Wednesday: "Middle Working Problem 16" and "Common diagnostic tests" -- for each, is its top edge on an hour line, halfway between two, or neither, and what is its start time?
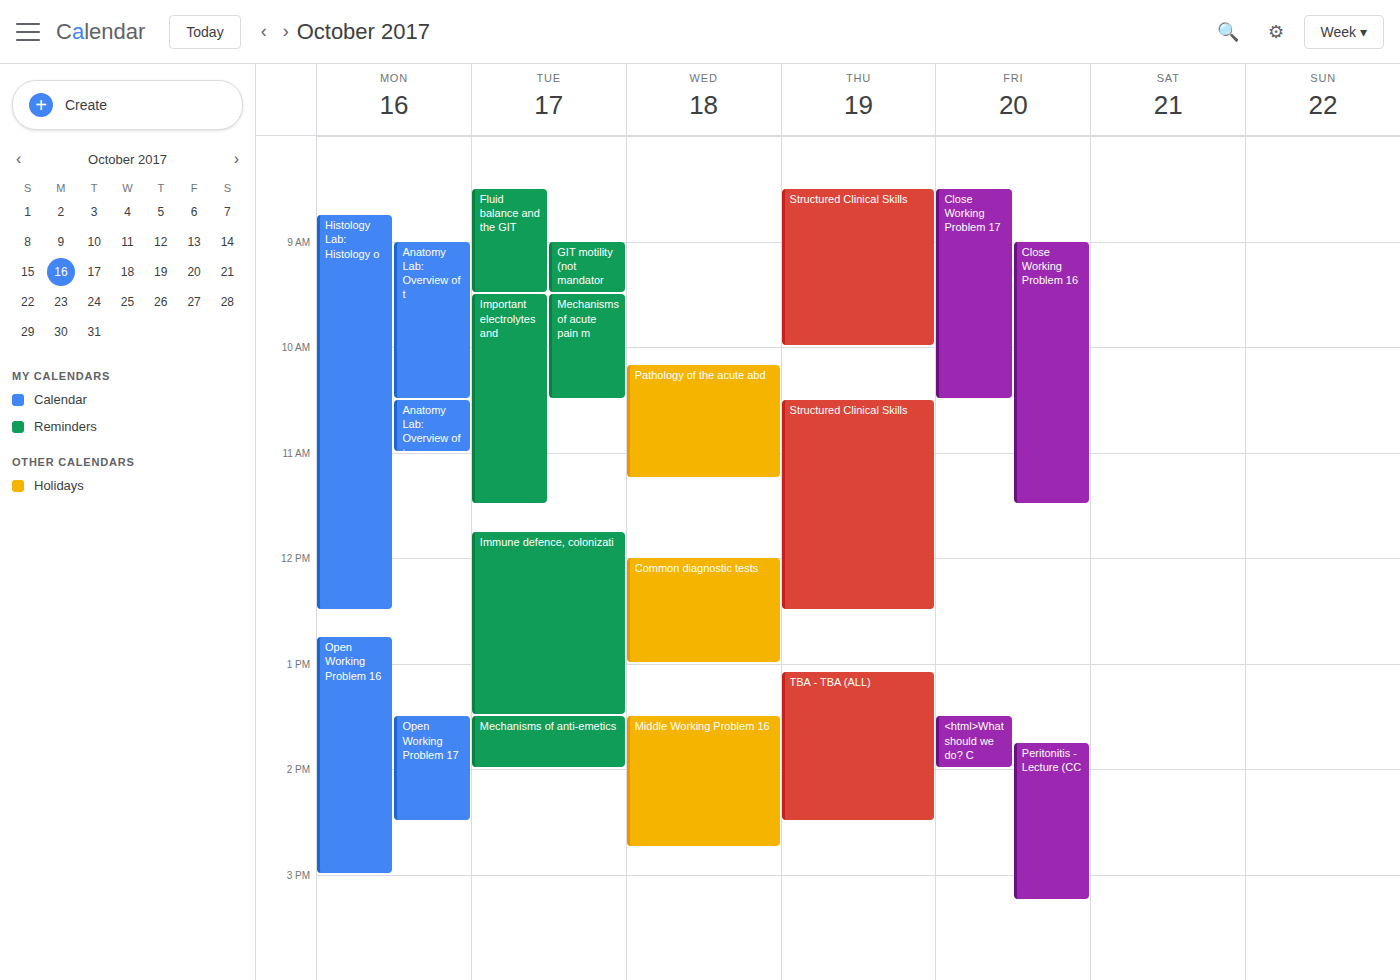
"Middle Working Problem 16": 1:30 PM, halfway between the 1 PM and 2 PM lines. "Common diagnostic tests": 12:00 PM, exactly on the 12 PM line.